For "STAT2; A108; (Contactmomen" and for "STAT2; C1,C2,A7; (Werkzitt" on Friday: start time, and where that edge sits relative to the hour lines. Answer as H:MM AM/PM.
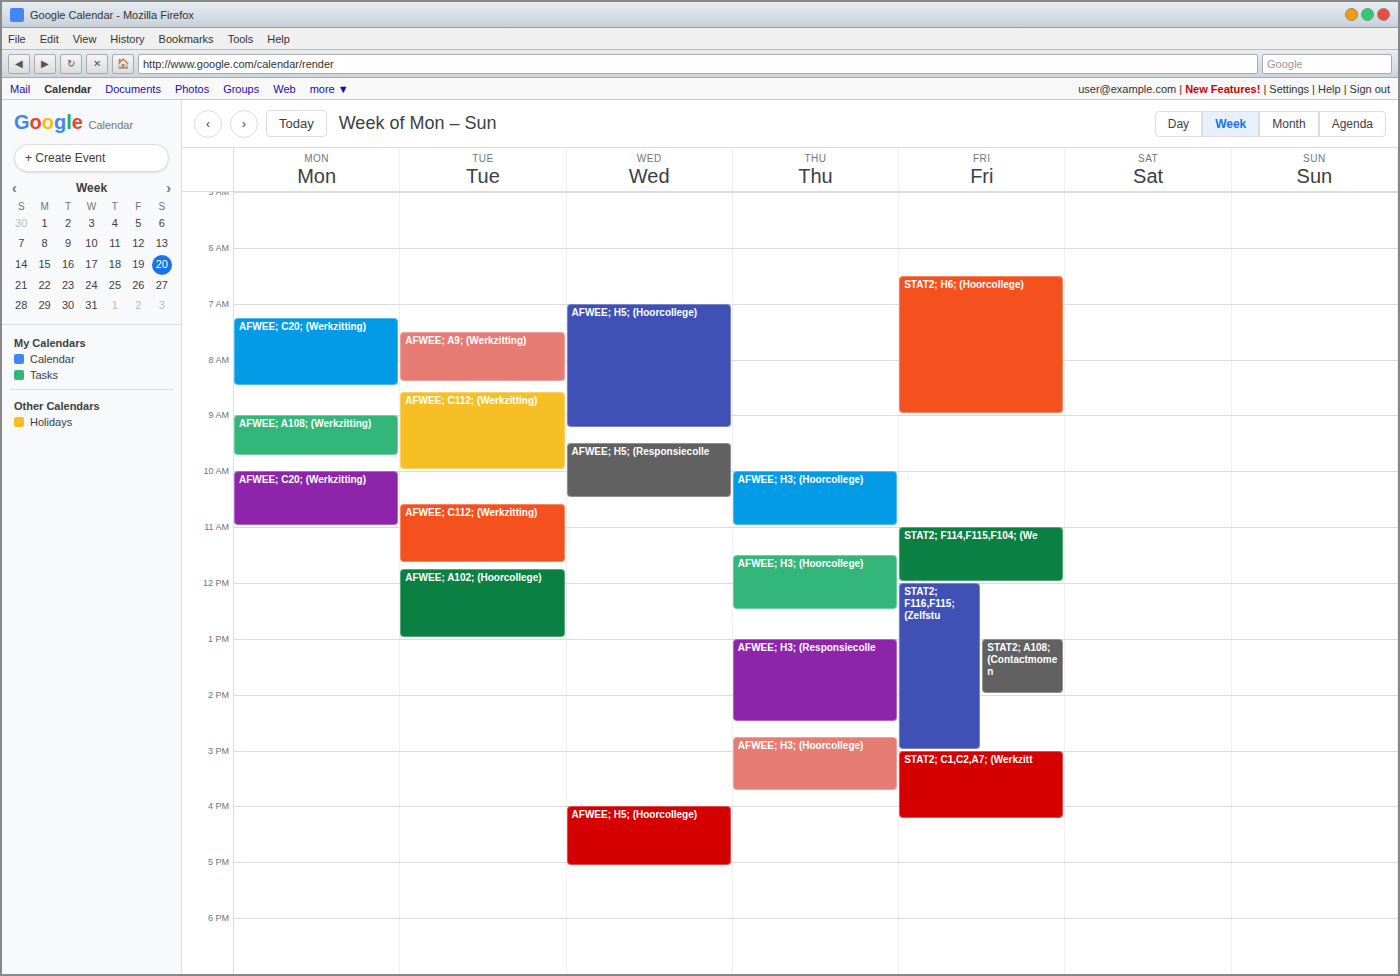
"STAT2; A108; (Contactmomen": 1:00 PM, exactly on the 1 PM line. "STAT2; C1,C2,A7; (Werkzitt": 3:00 PM, exactly on the 3 PM line.